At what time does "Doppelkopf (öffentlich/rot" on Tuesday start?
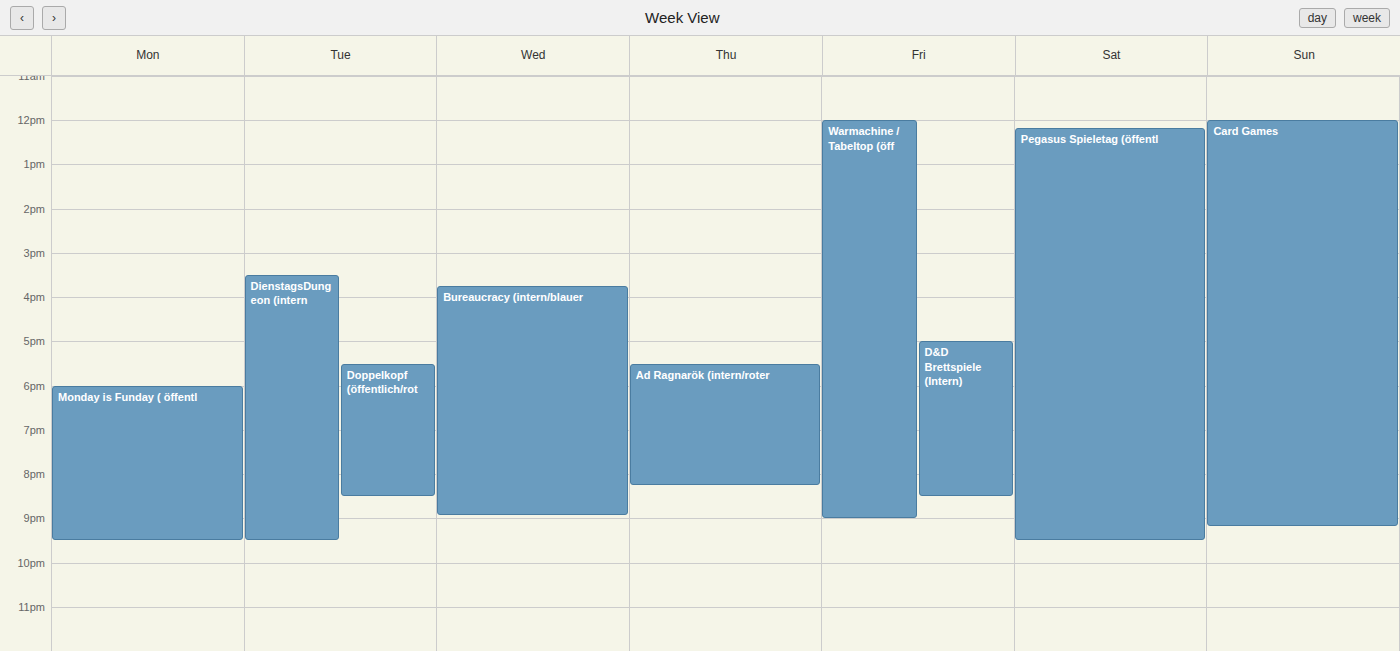
5:30 PM